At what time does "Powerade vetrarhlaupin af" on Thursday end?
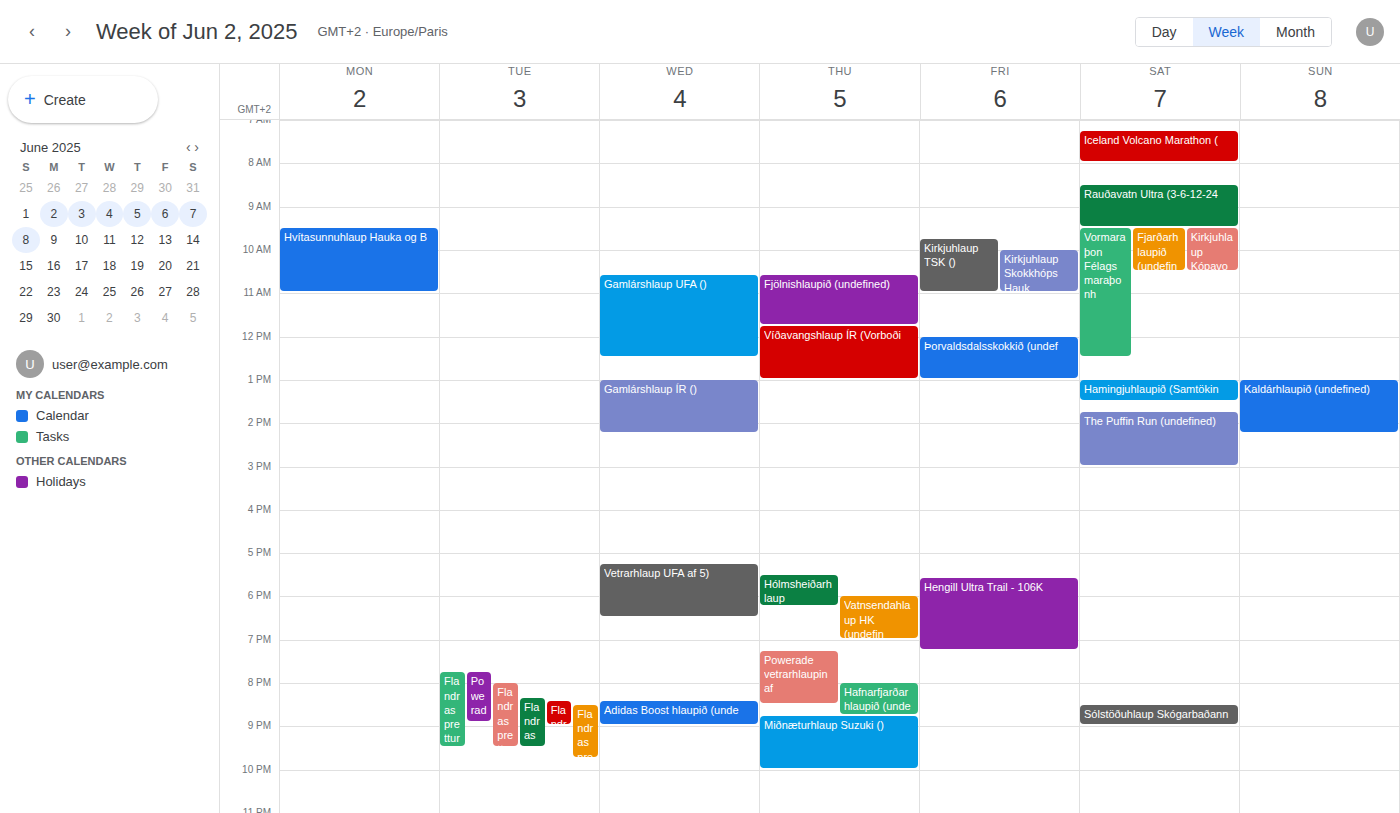
8:30 PM